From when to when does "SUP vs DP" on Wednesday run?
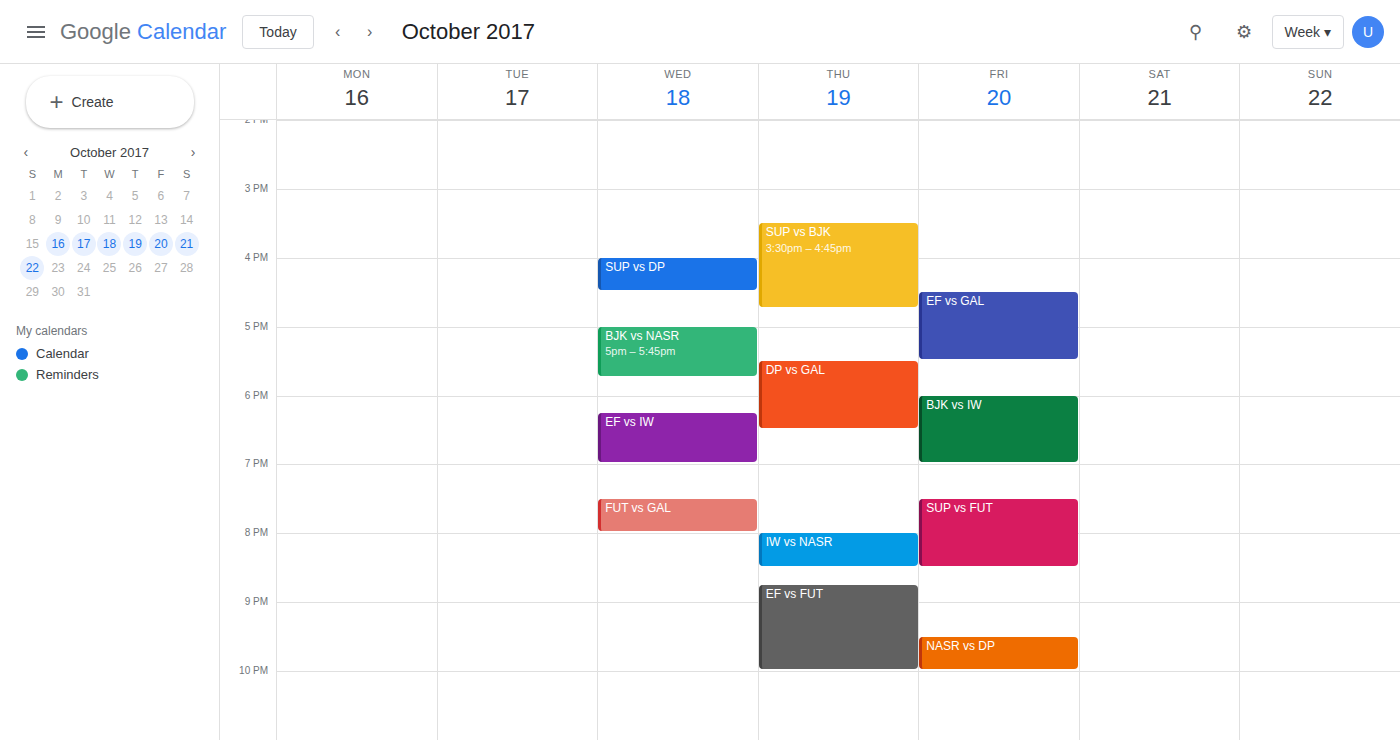
4:00 PM to 4:30 PM